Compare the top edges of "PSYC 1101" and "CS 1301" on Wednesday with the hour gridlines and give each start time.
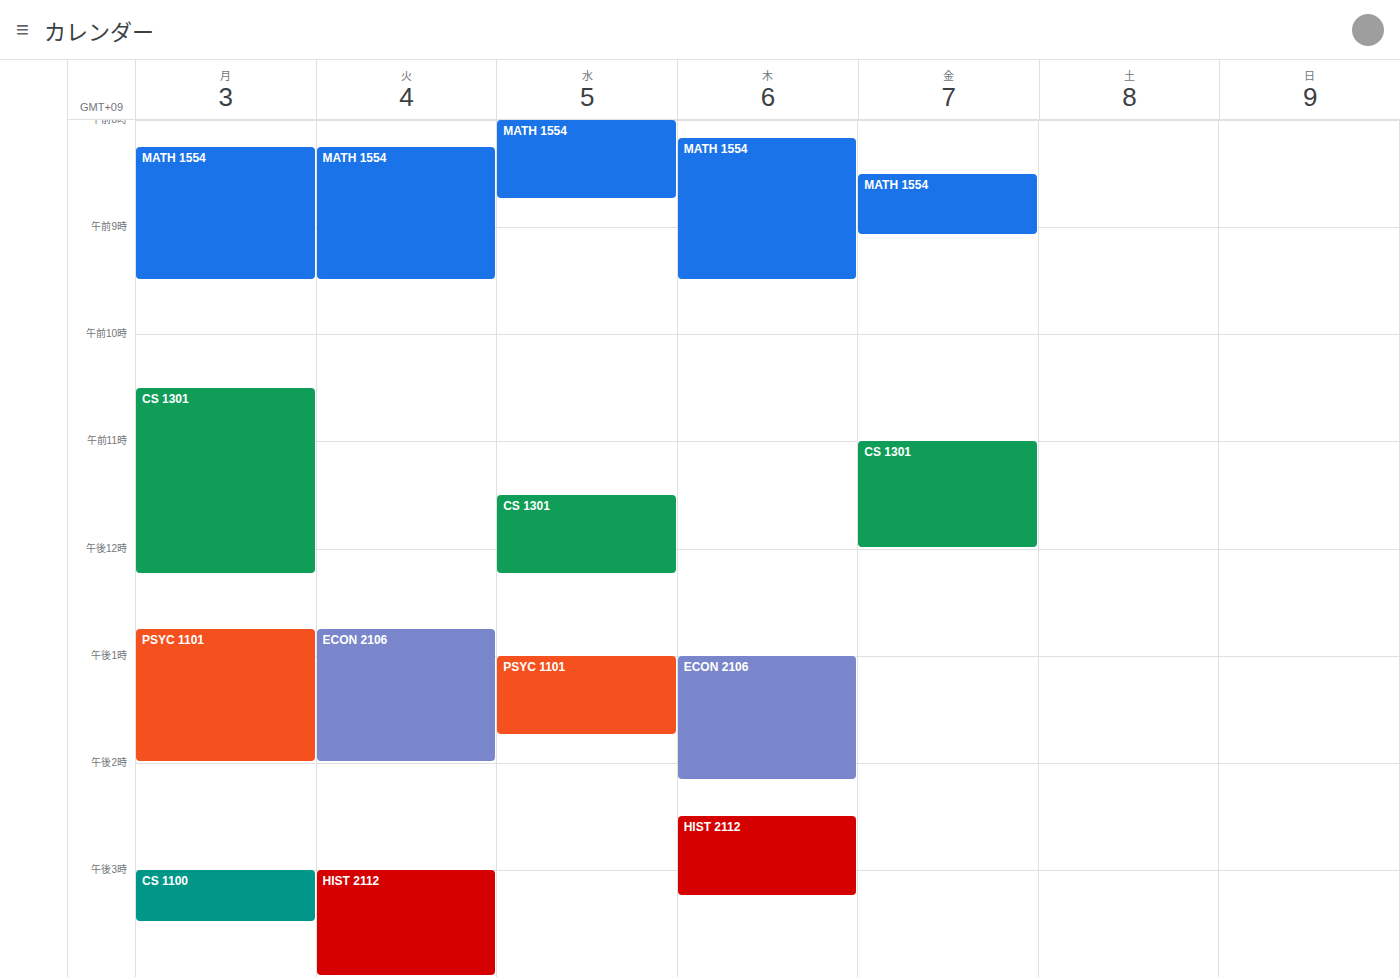
"PSYC 1101": 1:00 PM, exactly on the 1 PM line. "CS 1301": 11:30 AM, halfway between the 11 AM and 12 PM lines.